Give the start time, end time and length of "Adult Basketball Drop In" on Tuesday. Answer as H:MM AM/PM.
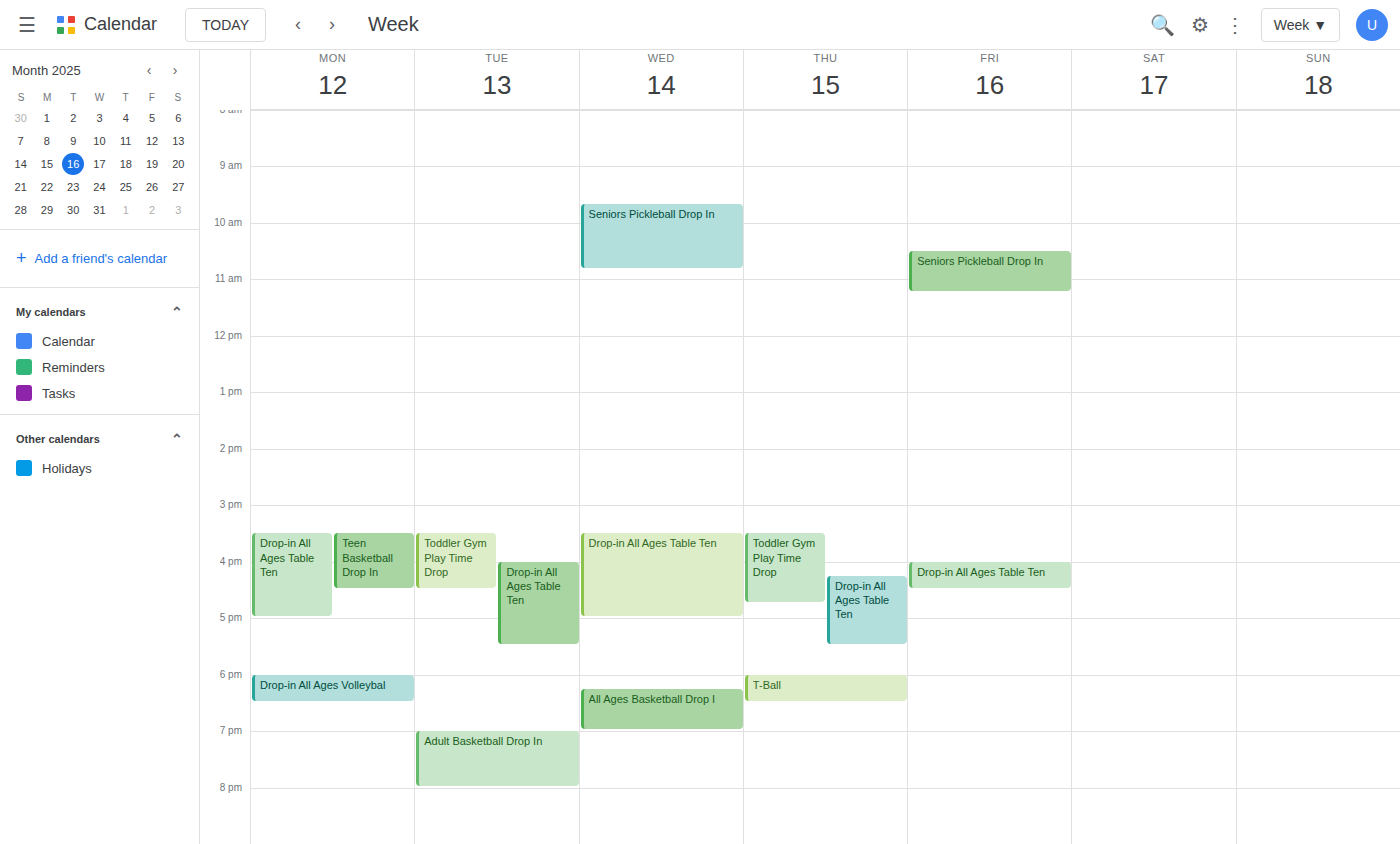
7:00 PM to 8:00 PM, 1 hour